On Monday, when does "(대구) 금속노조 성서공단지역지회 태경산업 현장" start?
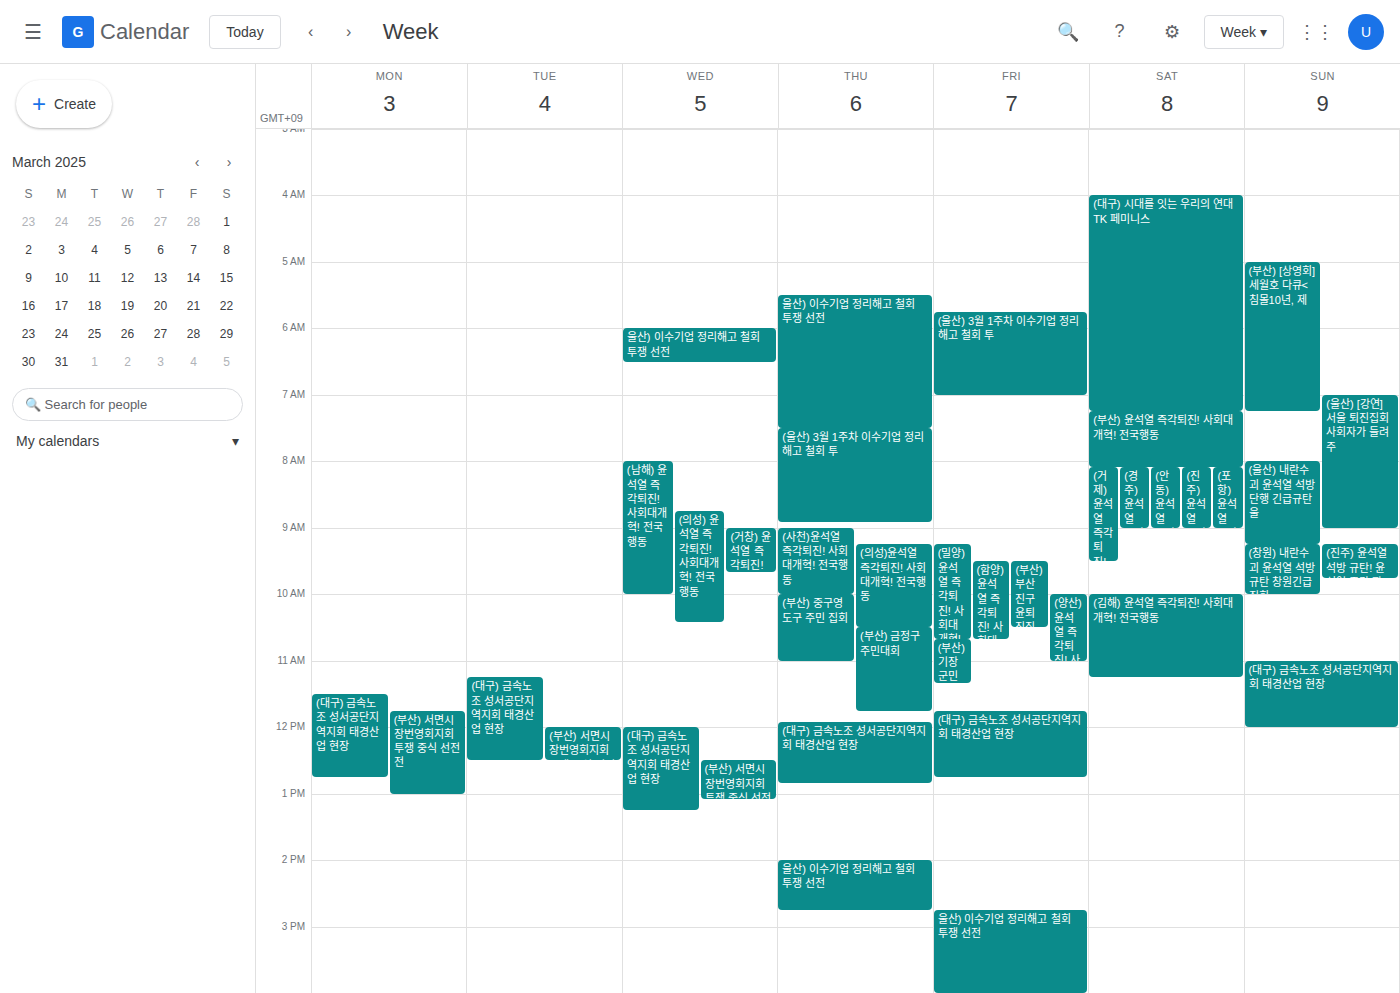
11:30